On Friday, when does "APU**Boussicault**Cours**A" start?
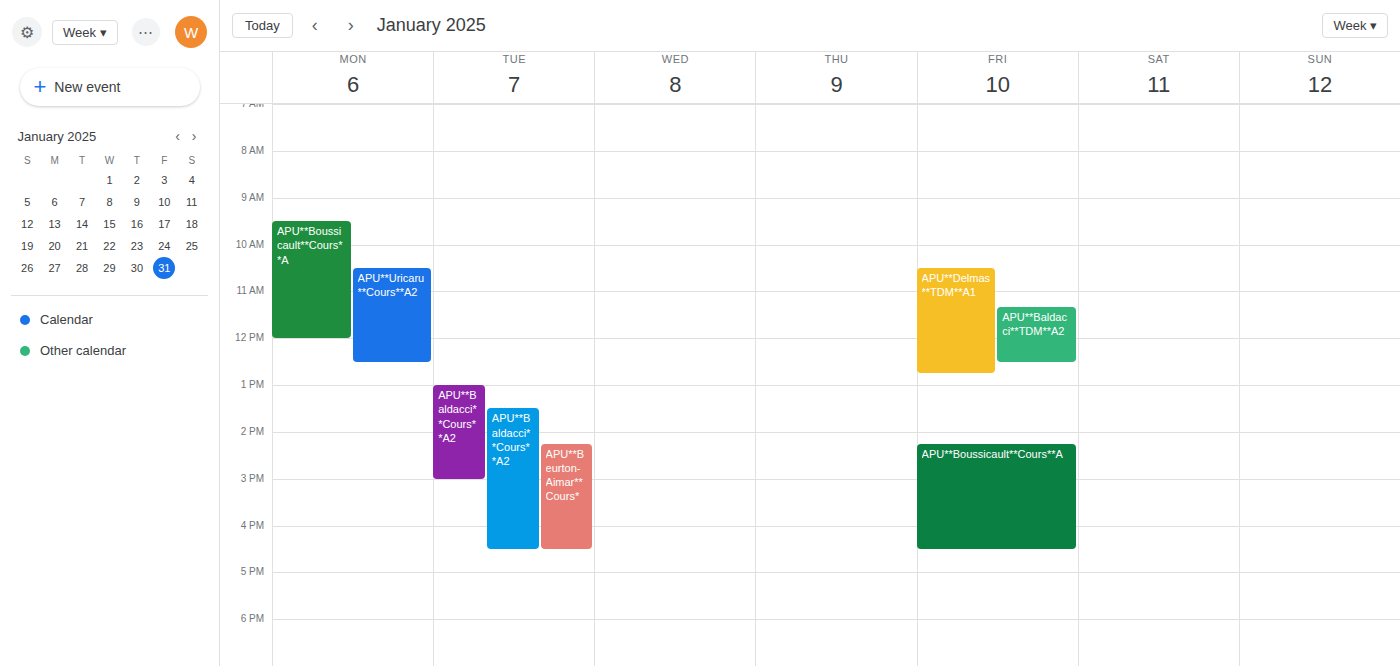
2:15 PM